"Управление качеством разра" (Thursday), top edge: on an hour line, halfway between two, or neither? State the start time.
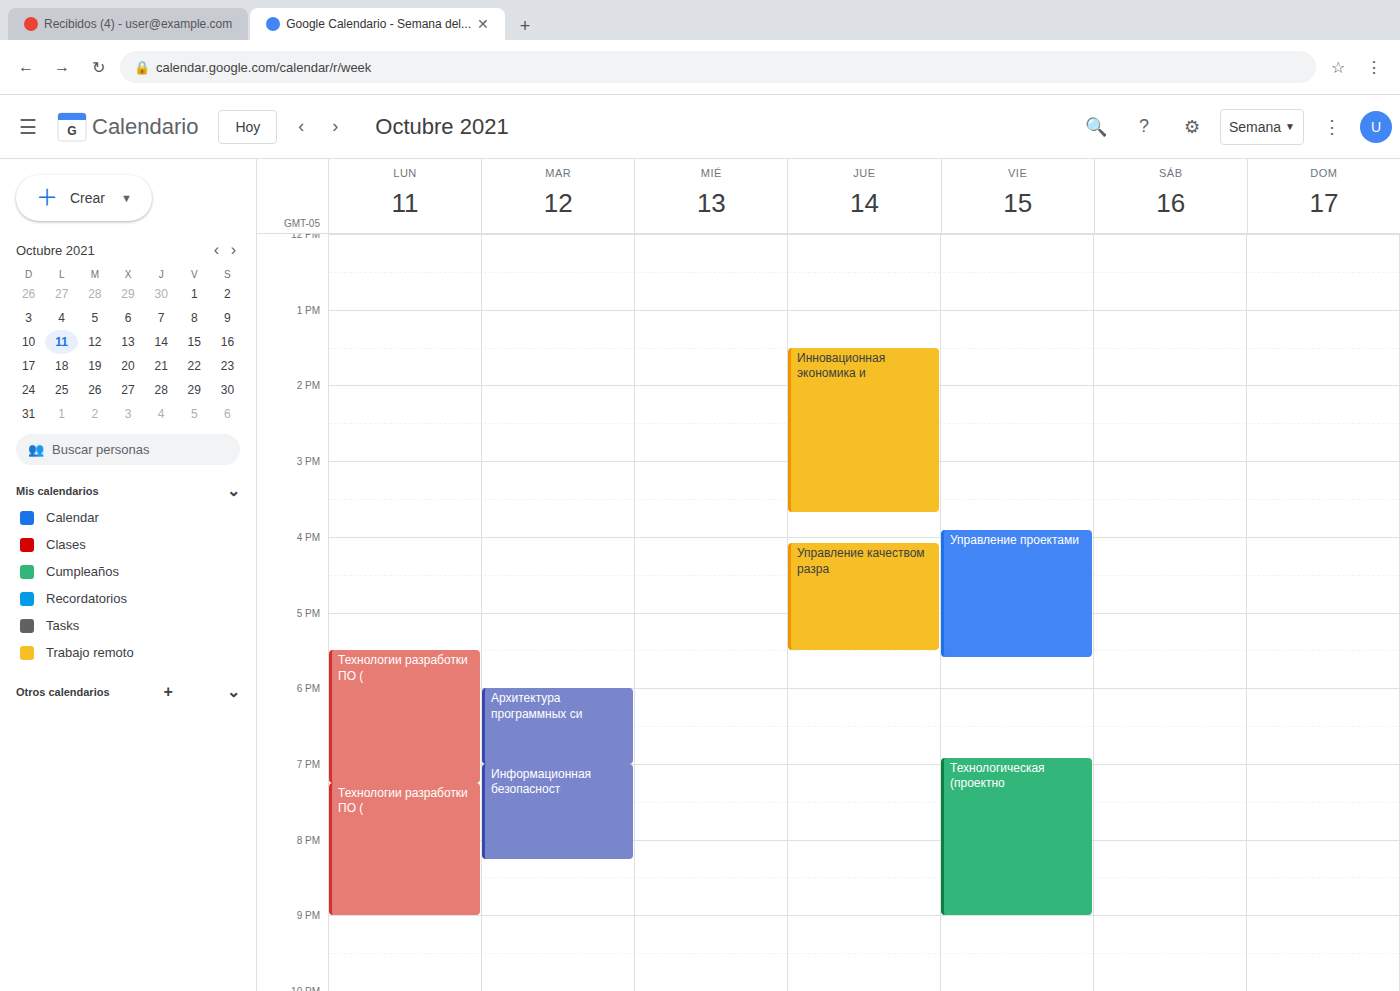
4:05 PM -- neither: 5 minutes below the 4 PM line and 55 minutes above the 5 PM line.